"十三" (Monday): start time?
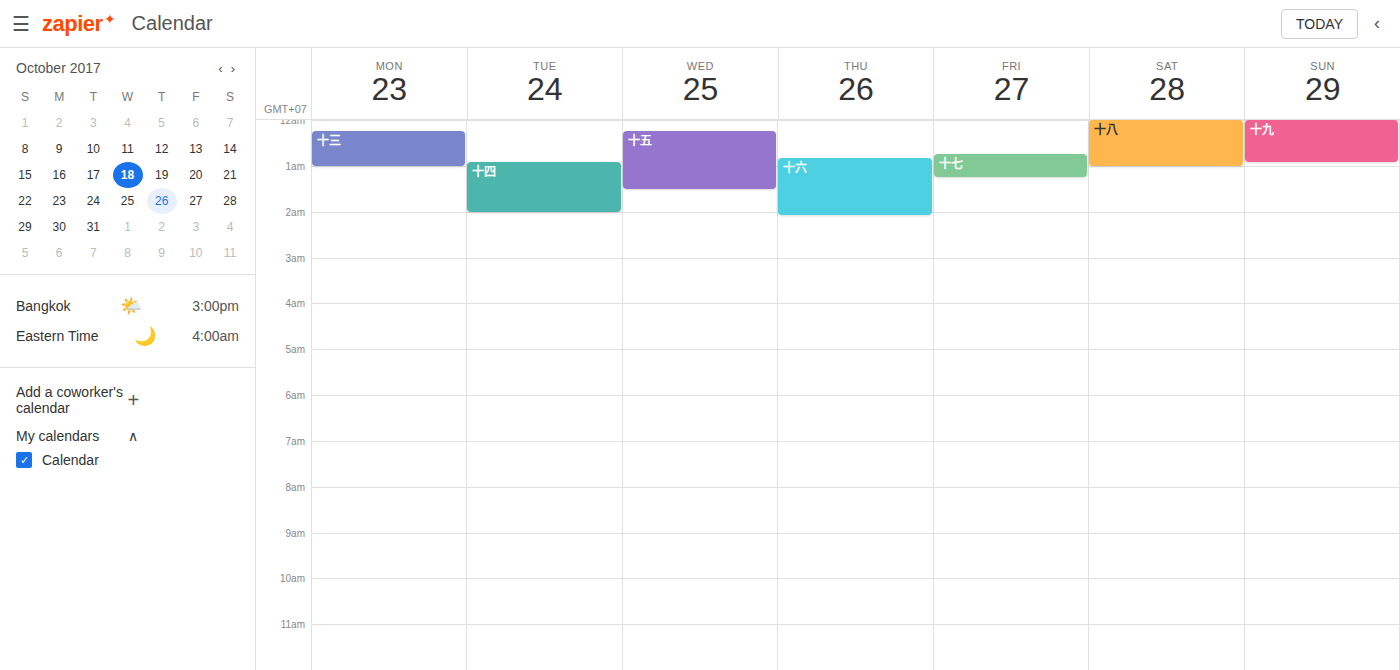
12:15 AM